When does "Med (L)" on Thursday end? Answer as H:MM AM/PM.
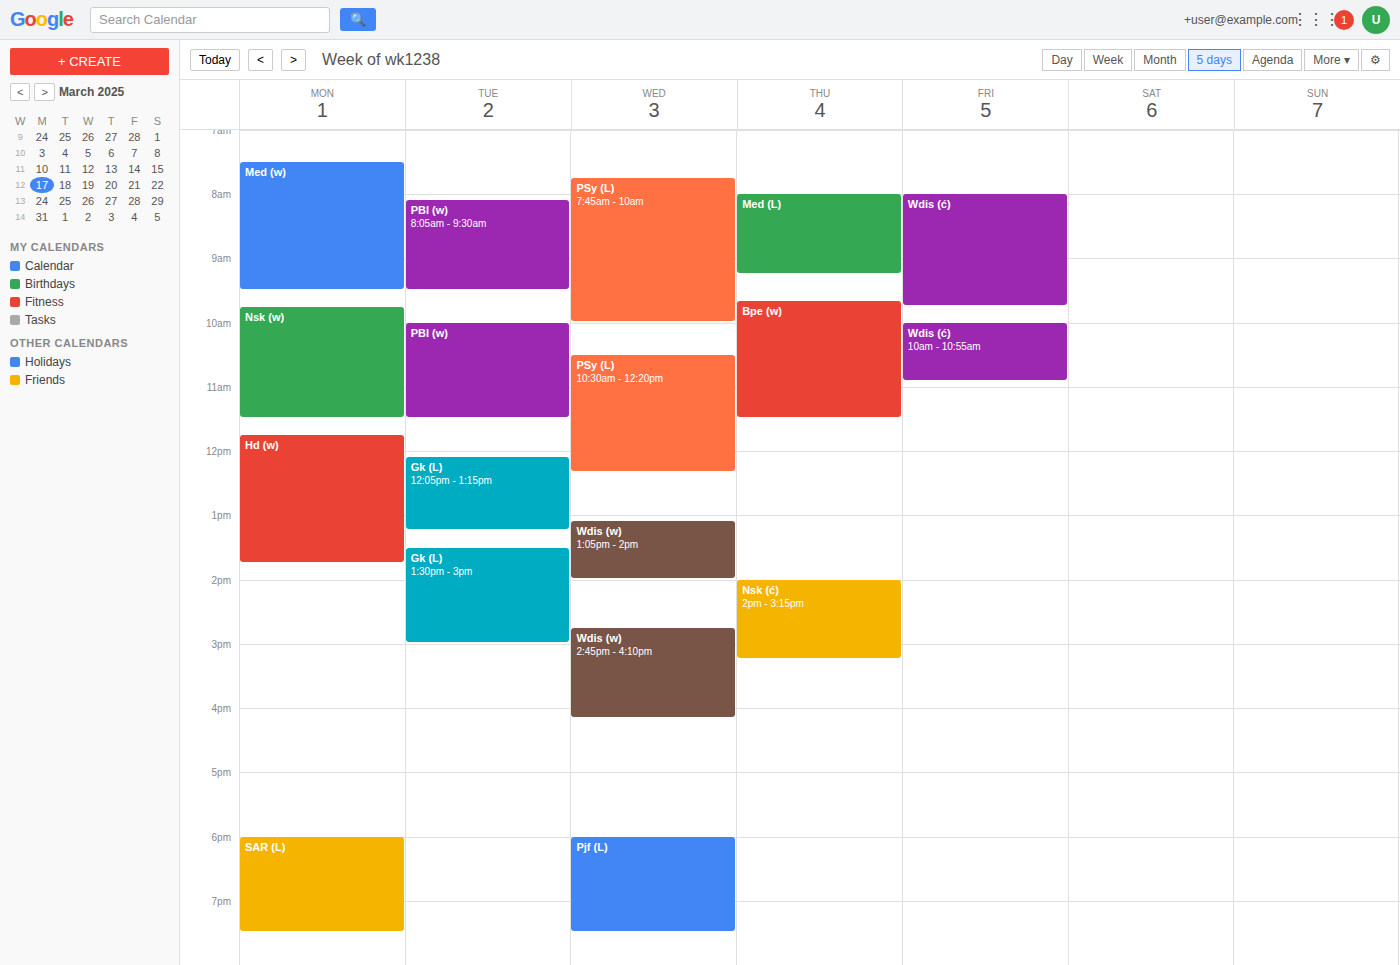
9:15 AM